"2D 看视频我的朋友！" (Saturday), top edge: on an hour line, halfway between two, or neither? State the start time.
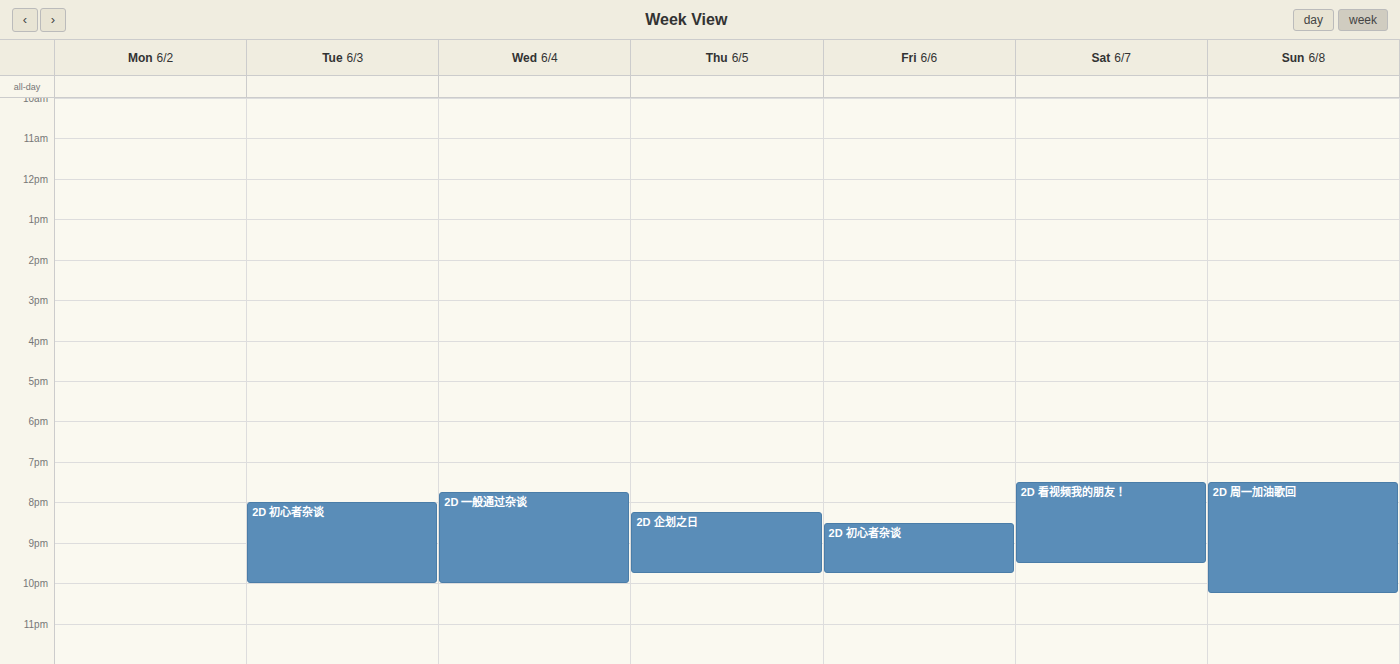
7:30 PM -- halfway between the 7 PM and 8 PM lines.